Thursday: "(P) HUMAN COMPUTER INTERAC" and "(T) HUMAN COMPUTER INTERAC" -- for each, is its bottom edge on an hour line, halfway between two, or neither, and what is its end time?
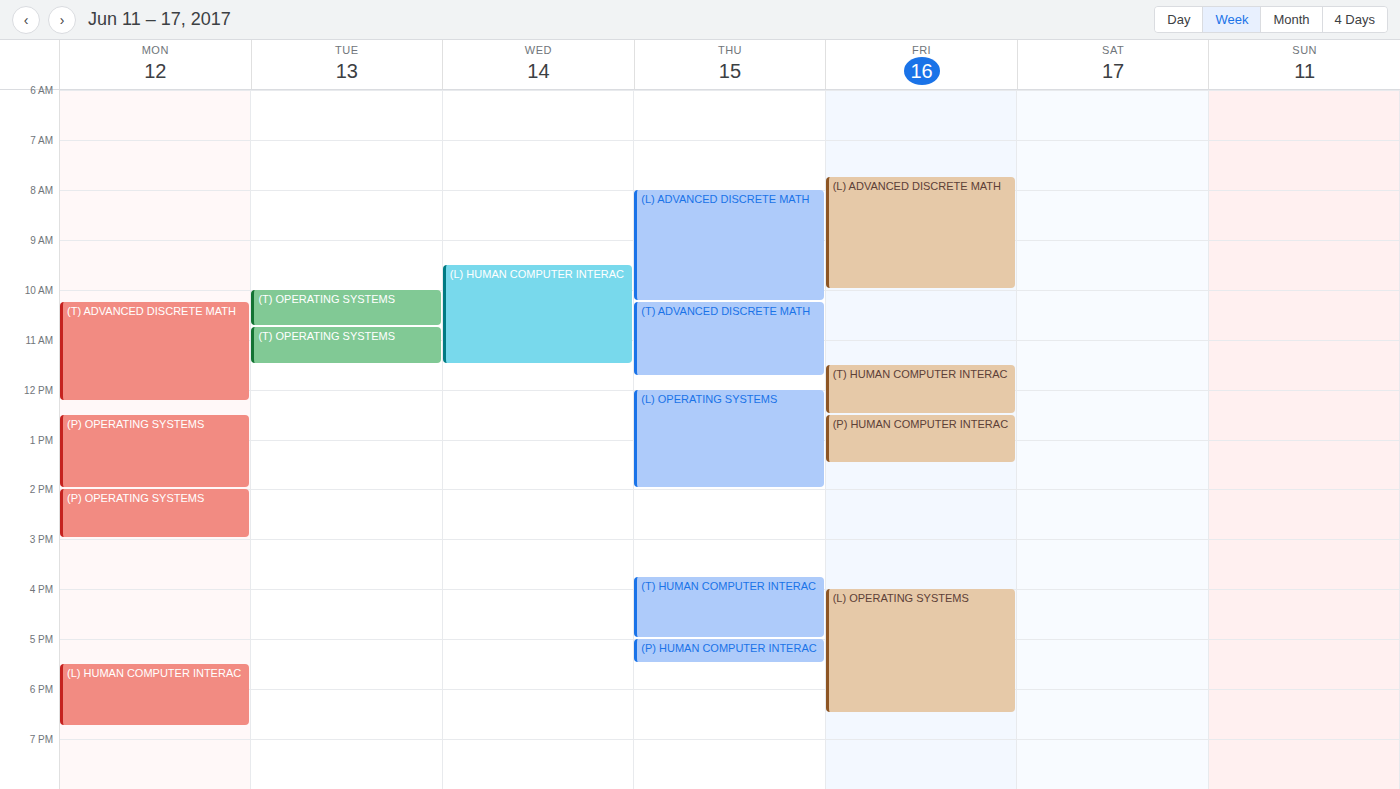
"(P) HUMAN COMPUTER INTERAC": 5:30 PM, halfway between the 5 PM and 6 PM lines. "(T) HUMAN COMPUTER INTERAC": 5:00 PM, exactly on the 5 PM line.